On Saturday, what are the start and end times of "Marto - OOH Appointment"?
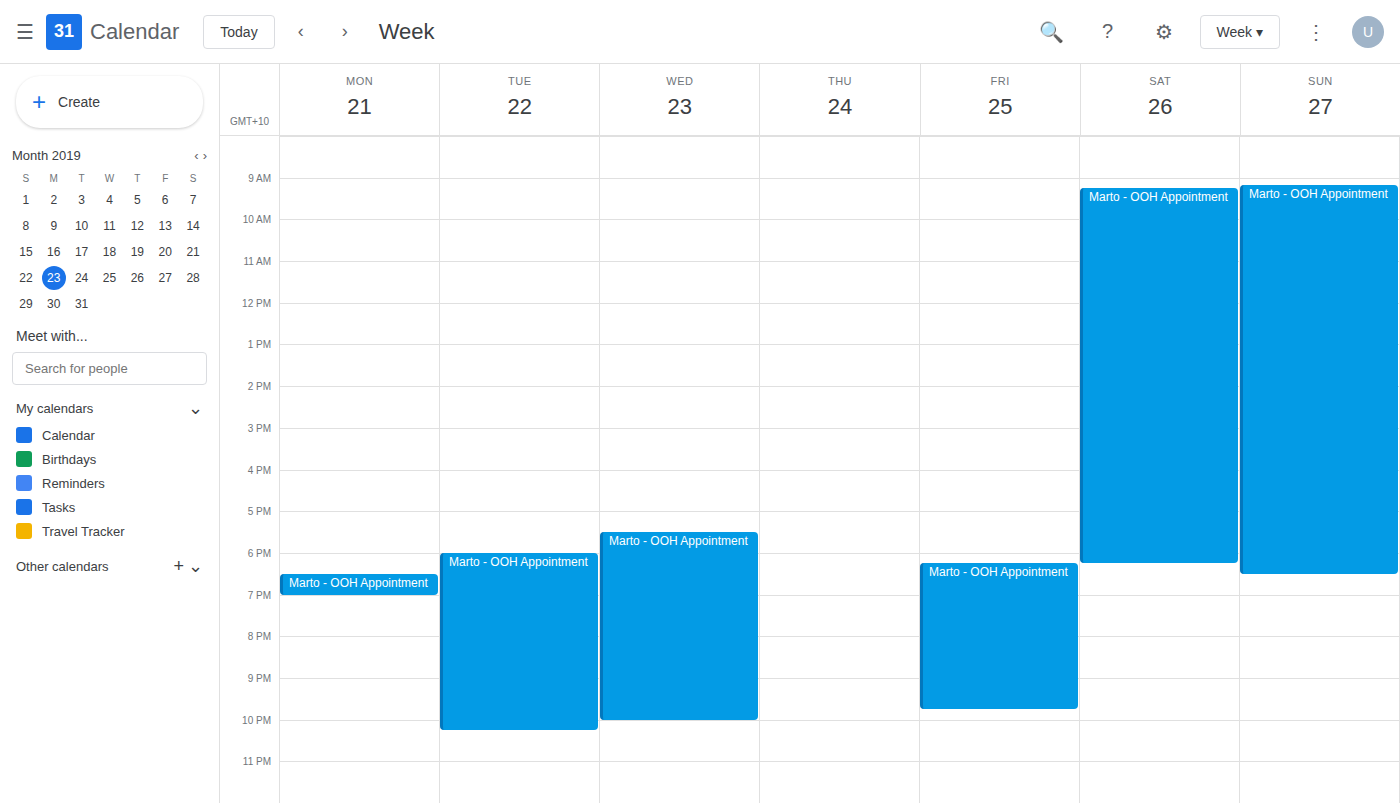
9:15 AM to 6:15 PM